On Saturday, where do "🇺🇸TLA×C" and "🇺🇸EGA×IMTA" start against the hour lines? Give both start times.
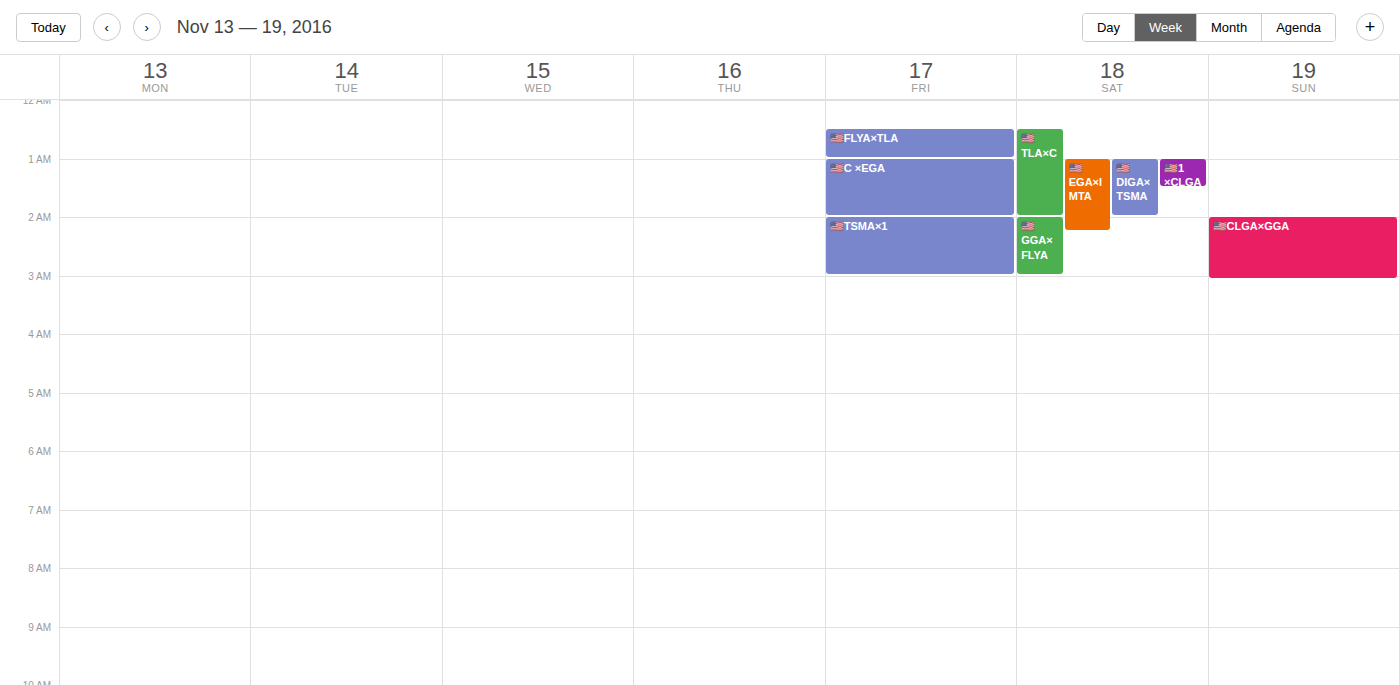
"🇺🇸TLA×C": 12:30 AM, halfway between the 12 AM and 1 AM lines. "🇺🇸EGA×IMTA": 1:00 AM, exactly on the 1 AM line.